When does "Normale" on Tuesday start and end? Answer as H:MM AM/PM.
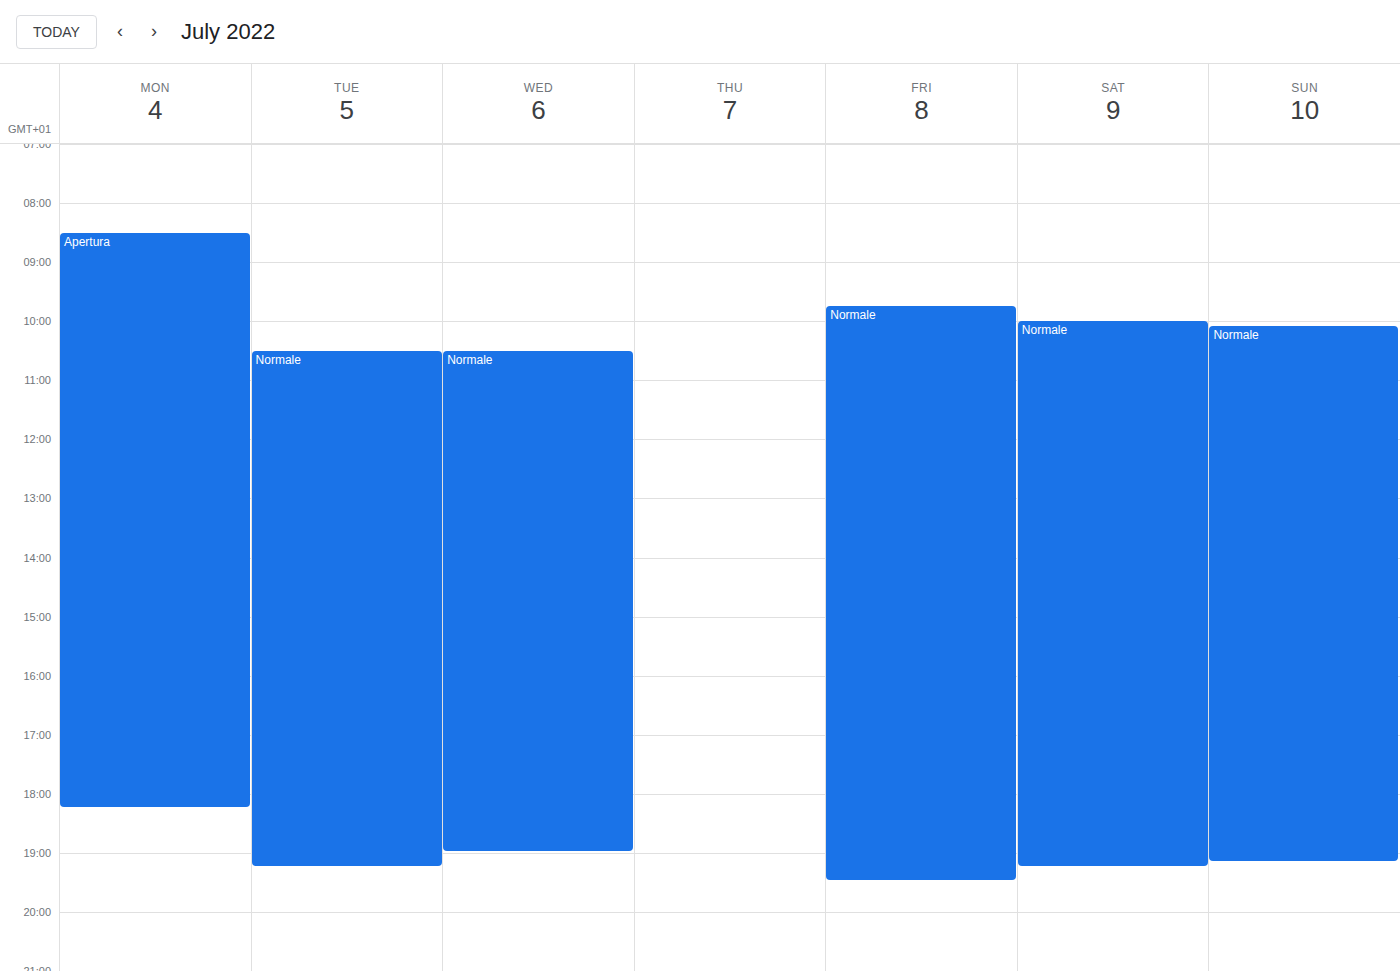
10:30 AM to 7:15 PM